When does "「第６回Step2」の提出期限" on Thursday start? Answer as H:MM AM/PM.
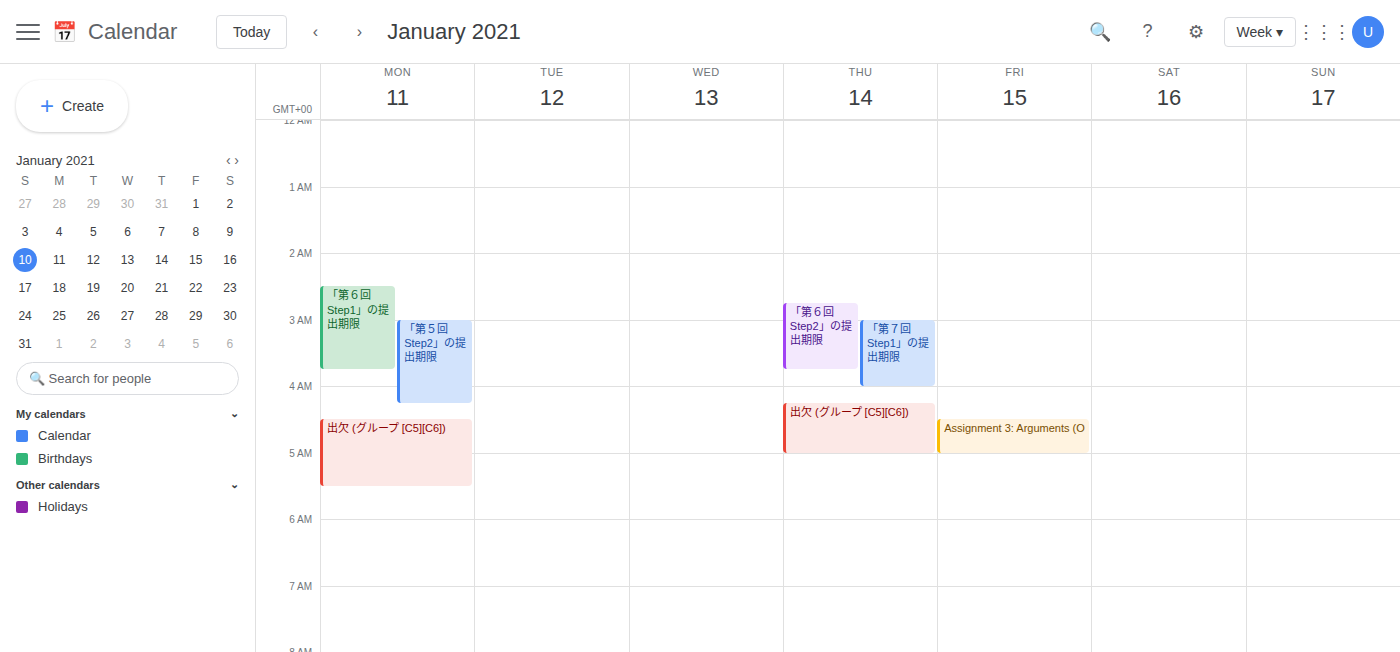
2:45 AM